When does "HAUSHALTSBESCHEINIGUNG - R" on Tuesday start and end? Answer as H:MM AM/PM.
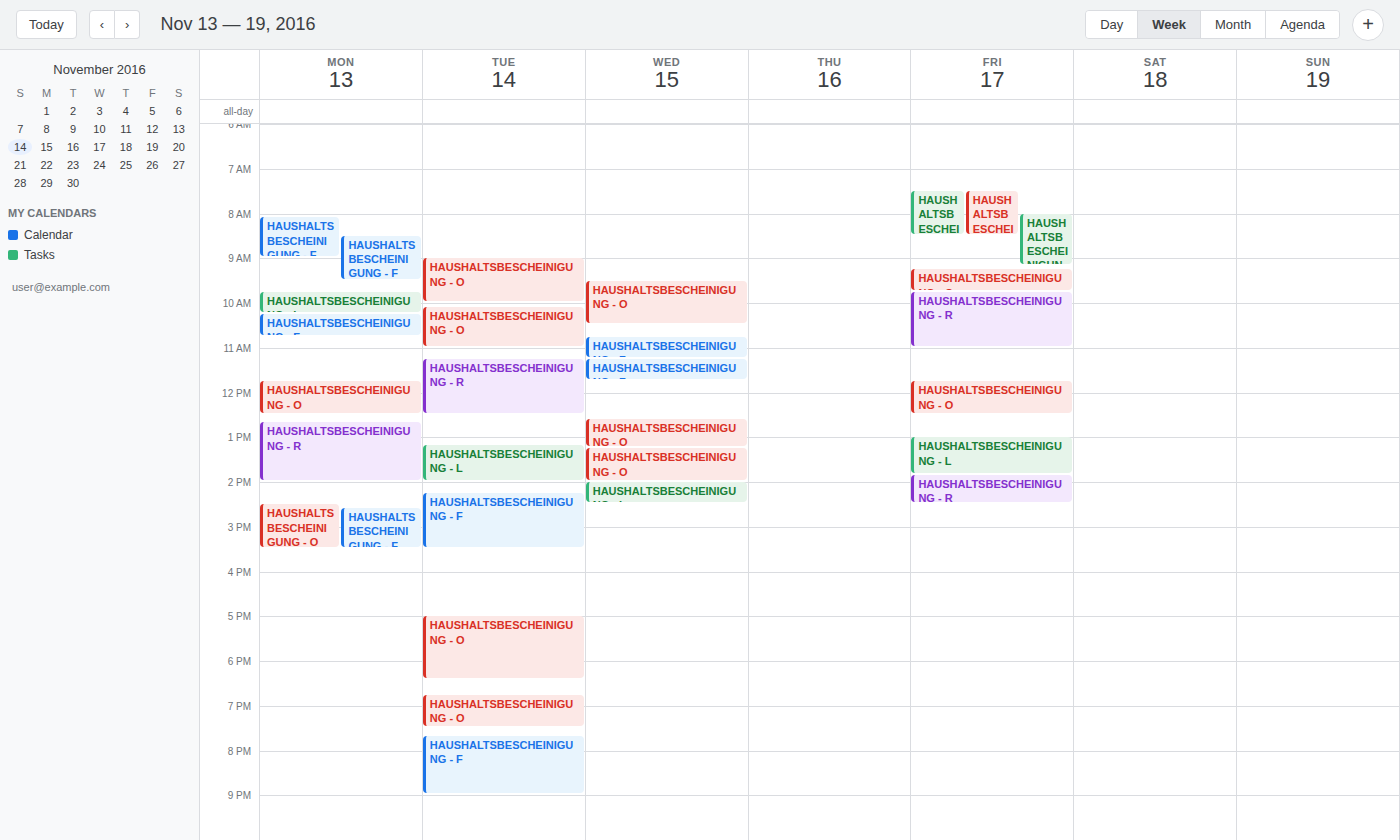
11:15 AM to 12:30 PM